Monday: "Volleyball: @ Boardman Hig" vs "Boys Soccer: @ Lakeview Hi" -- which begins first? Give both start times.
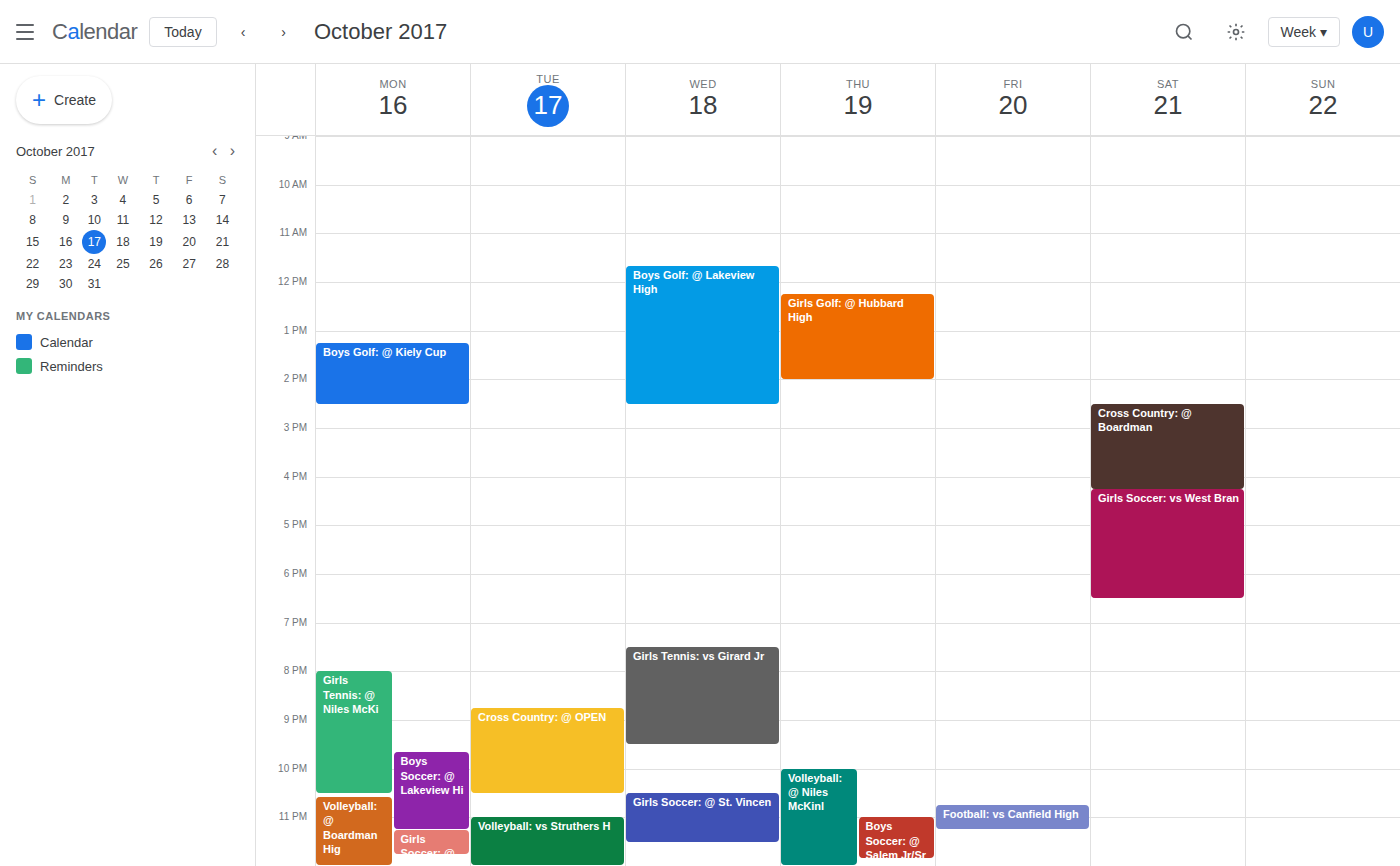
"Boys Soccer: @ Lakeview Hi" 9:40 PM; "Volleyball: @ Boardman Hig" 10:35 PM.